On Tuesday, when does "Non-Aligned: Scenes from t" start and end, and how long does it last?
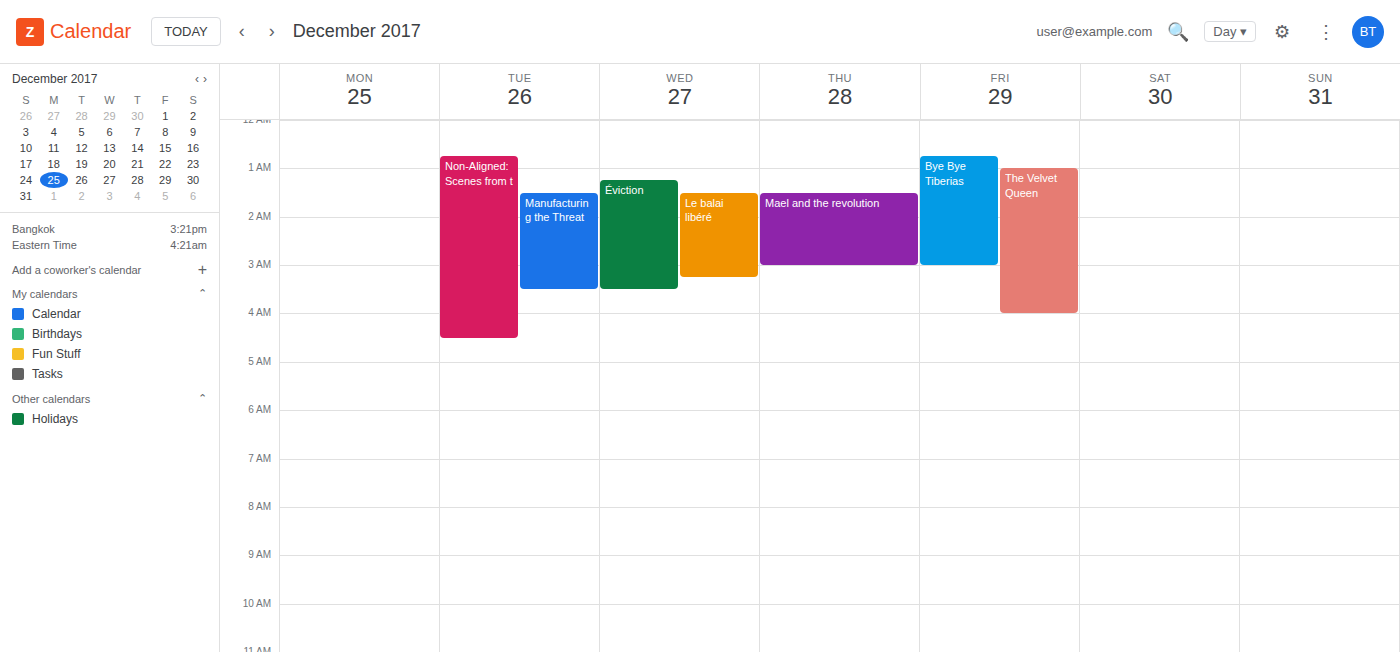
12:45 AM to 4:30 AM, 3 hours 45 minutes